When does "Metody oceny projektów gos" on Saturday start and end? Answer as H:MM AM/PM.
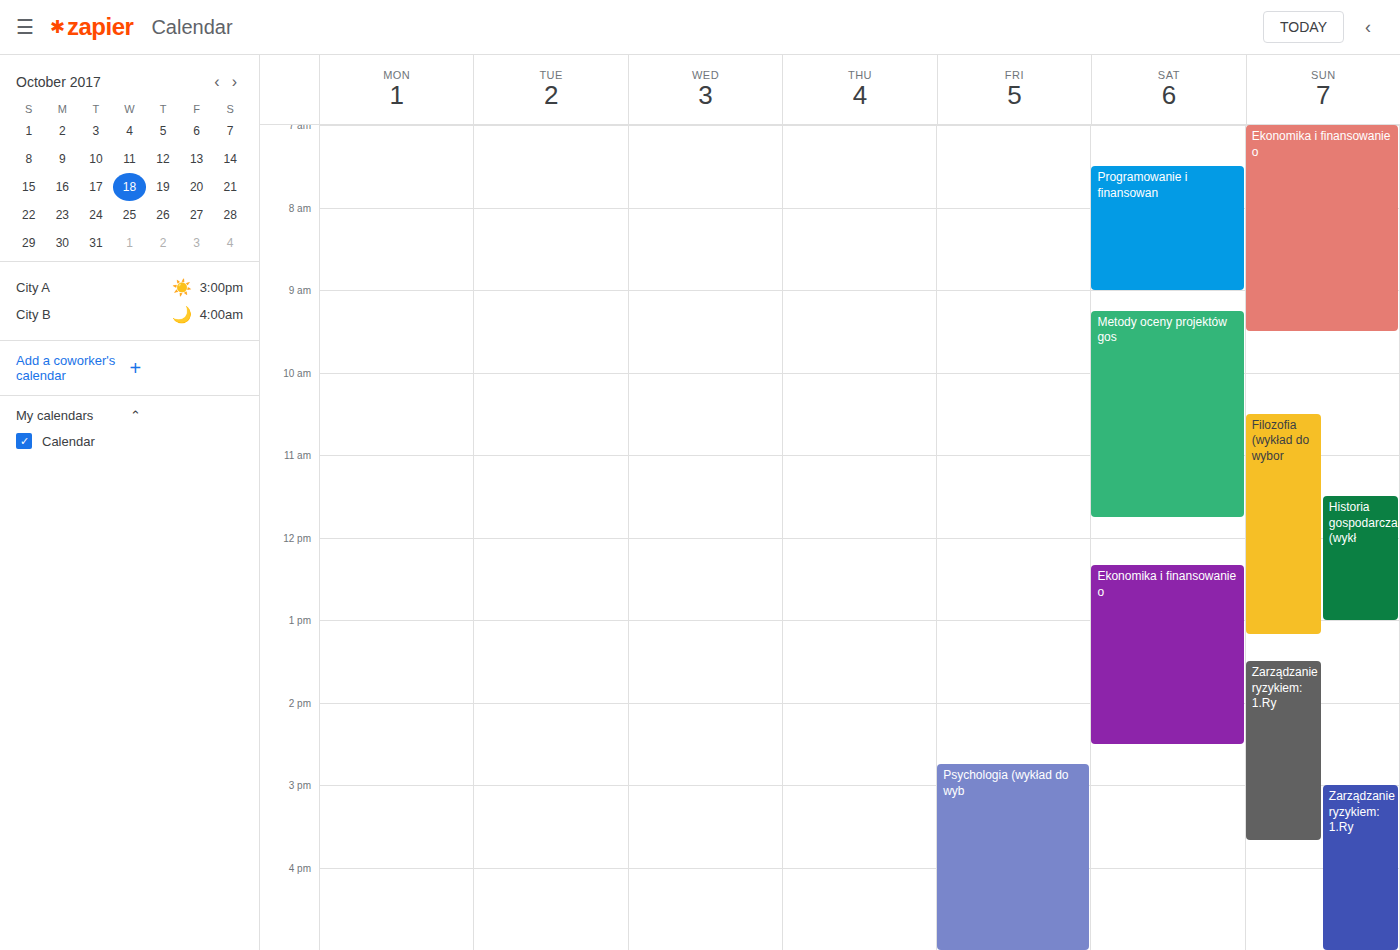
9:15 AM to 11:45 AM